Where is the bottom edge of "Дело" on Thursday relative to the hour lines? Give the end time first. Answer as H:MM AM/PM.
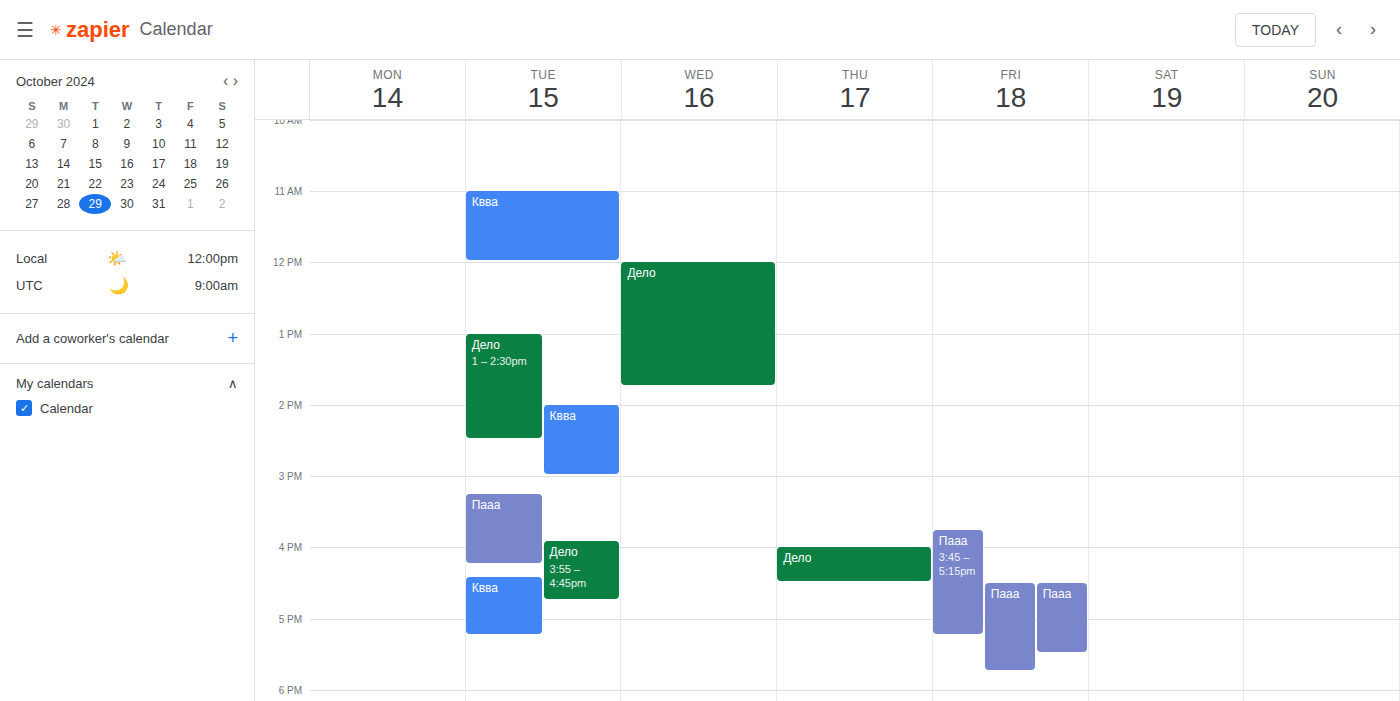
4:30 PM -- halfway between the 4 PM and 5 PM lines.